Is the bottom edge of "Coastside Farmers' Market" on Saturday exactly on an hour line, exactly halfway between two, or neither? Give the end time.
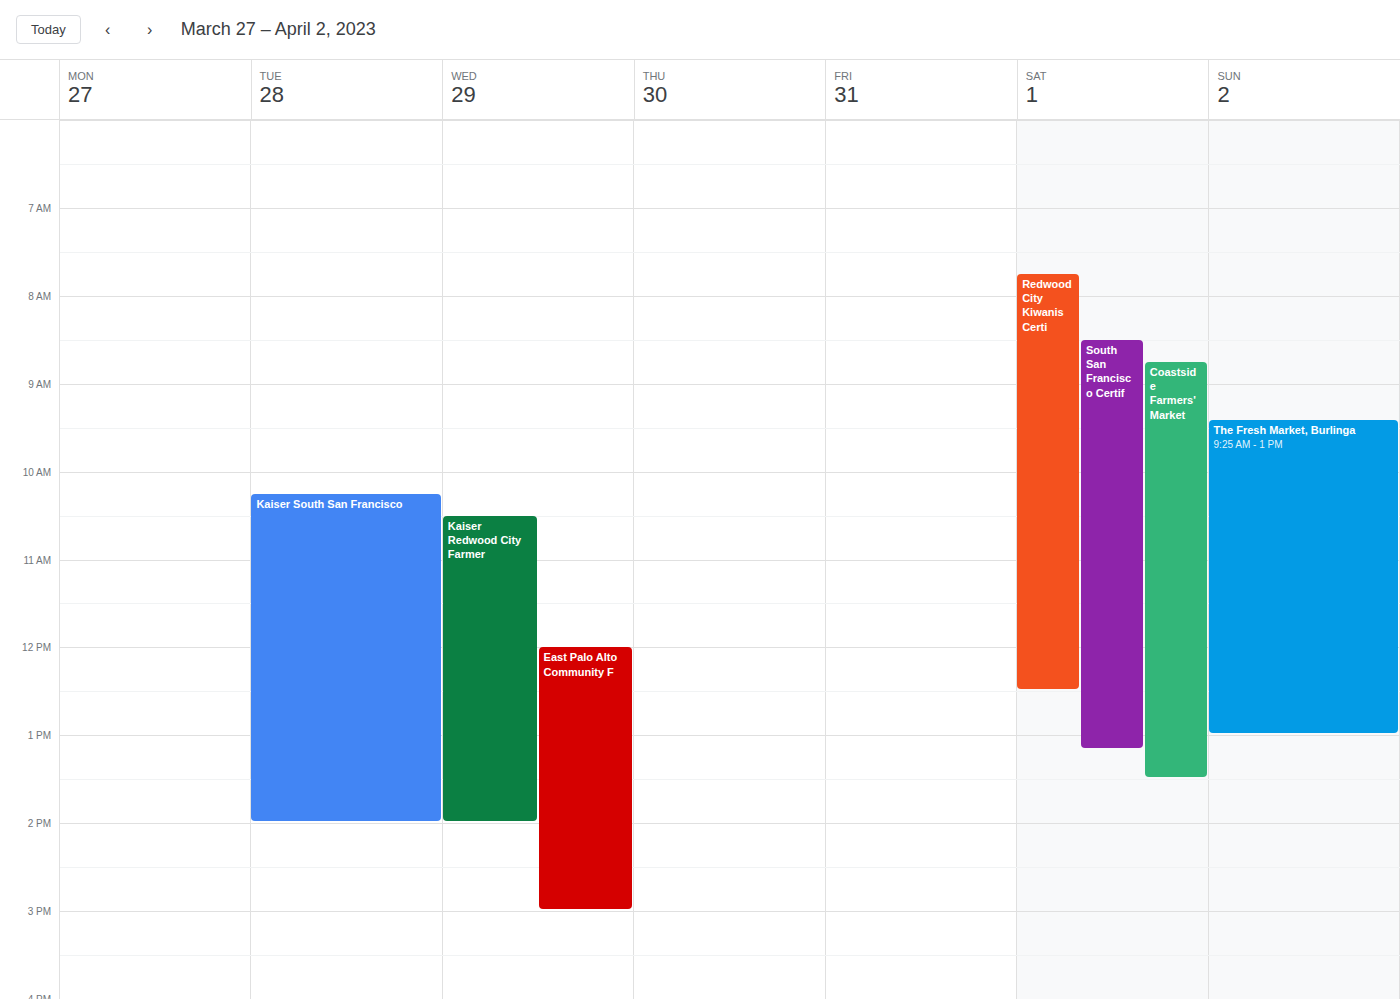
1:30 PM -- halfway between the 1 PM and 2 PM lines.